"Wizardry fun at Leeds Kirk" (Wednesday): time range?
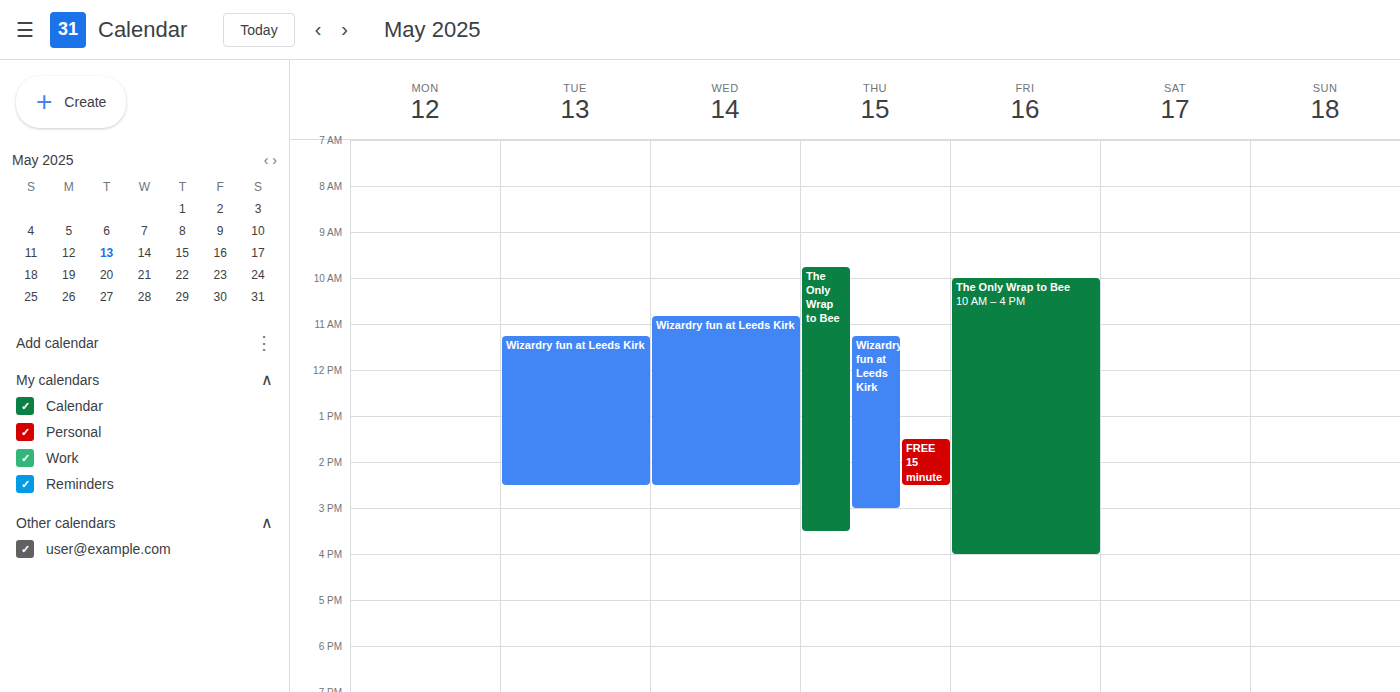
10:50 to 14:30